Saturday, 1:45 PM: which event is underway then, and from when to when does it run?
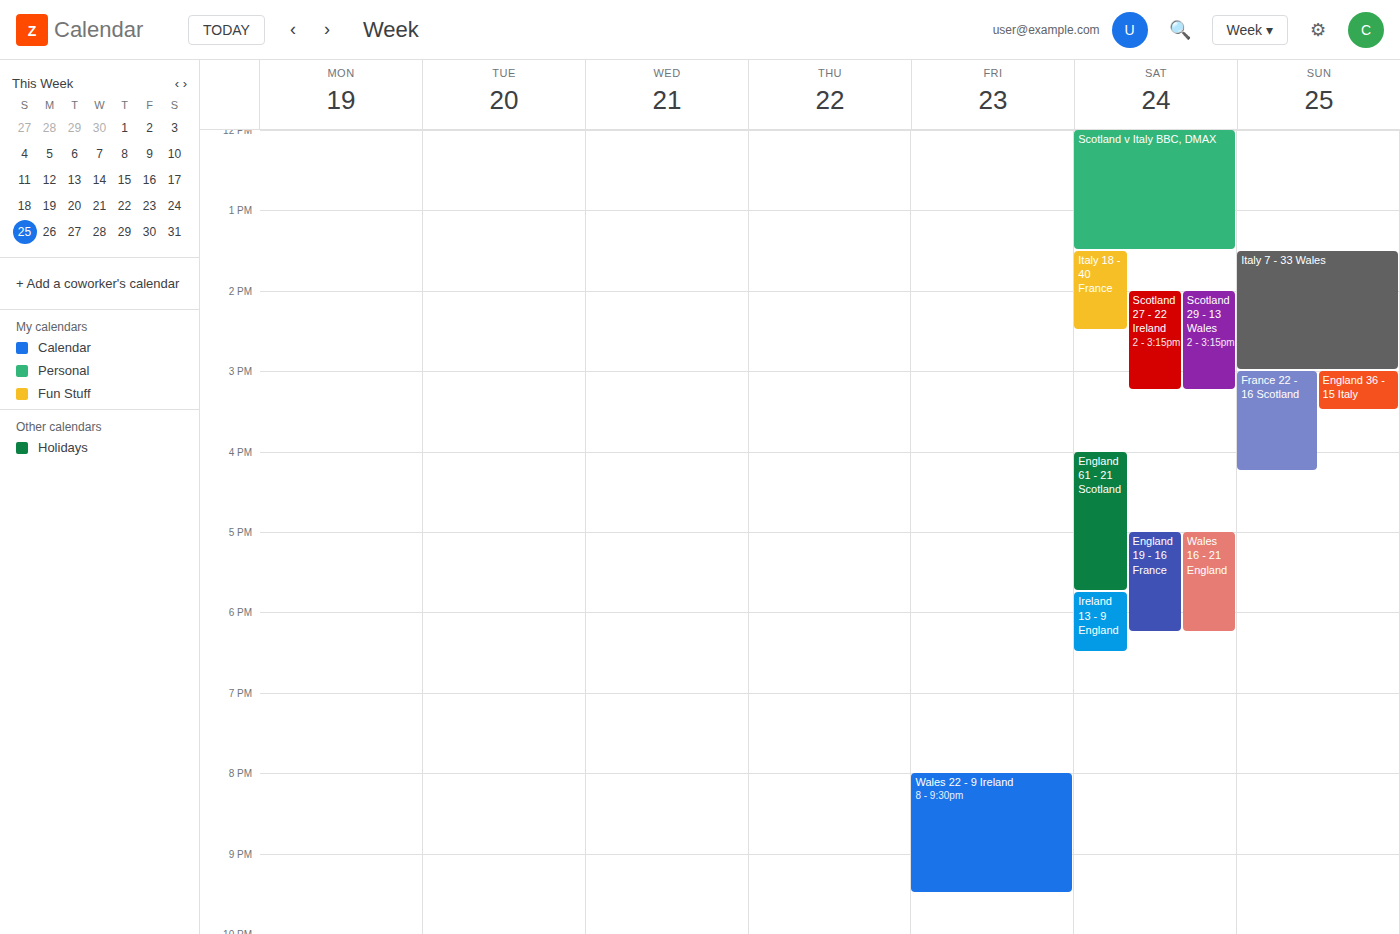
"Italy 18 - 40 France", 1:30 PM to 2:30 PM